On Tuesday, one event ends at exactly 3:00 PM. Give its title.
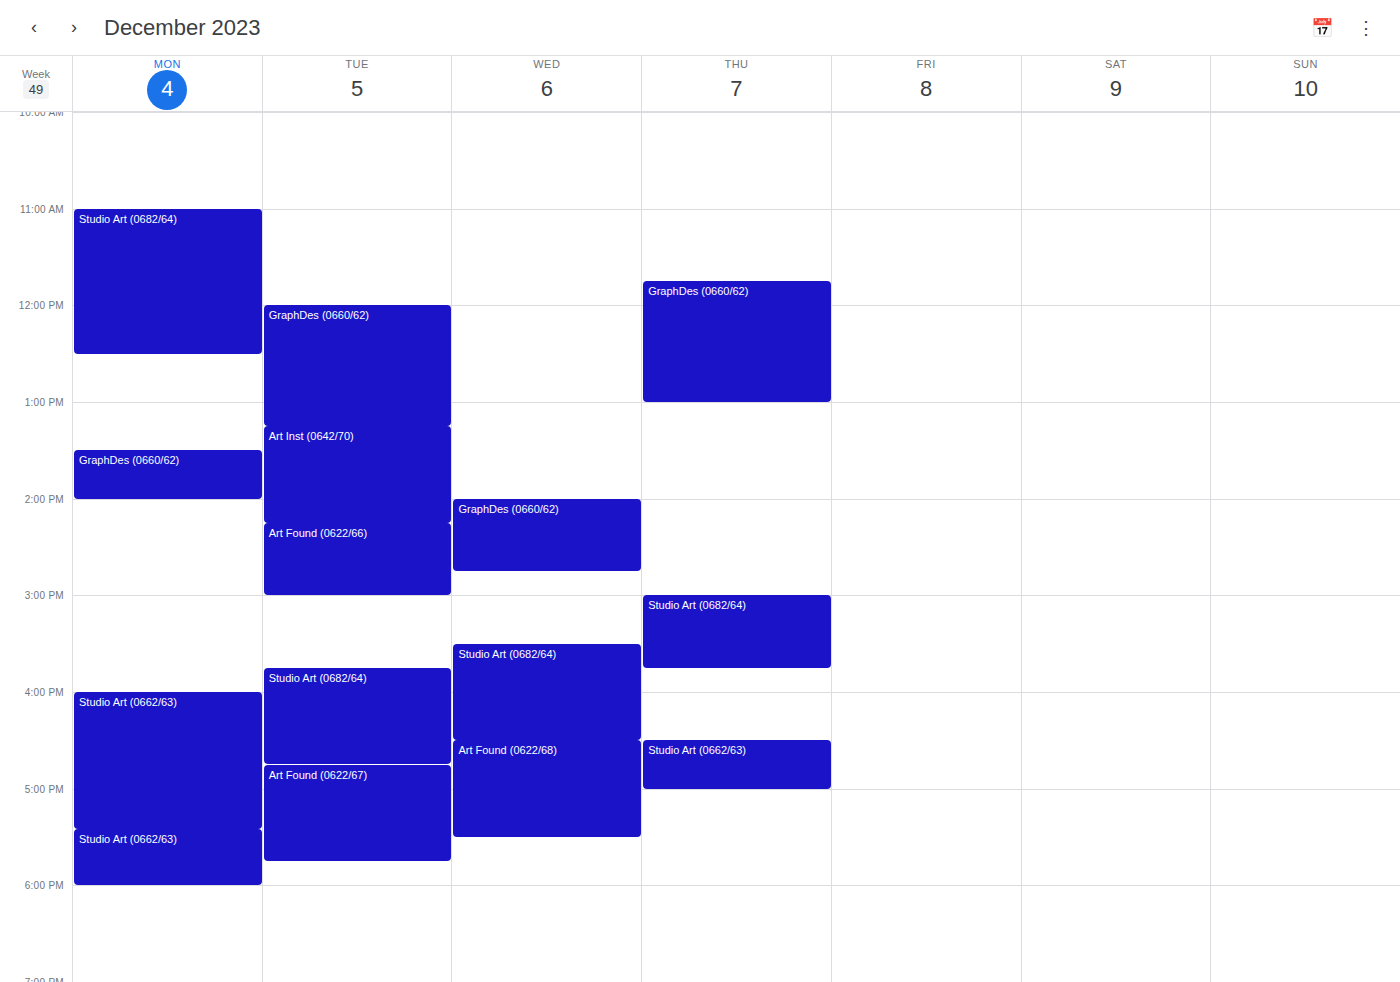
"Art Found (0622/66)"